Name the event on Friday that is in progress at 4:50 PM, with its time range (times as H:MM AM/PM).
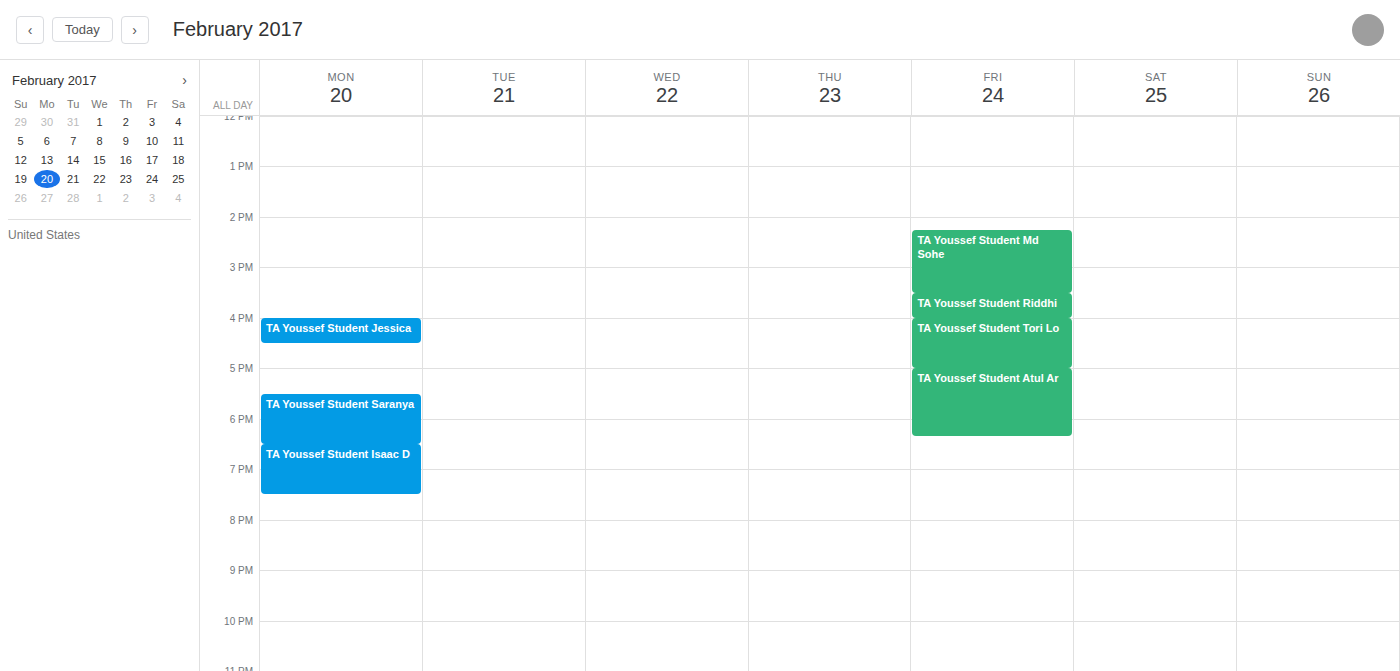
"TA Youssef Student Tori Lo", 4:00 PM to 5:00 PM